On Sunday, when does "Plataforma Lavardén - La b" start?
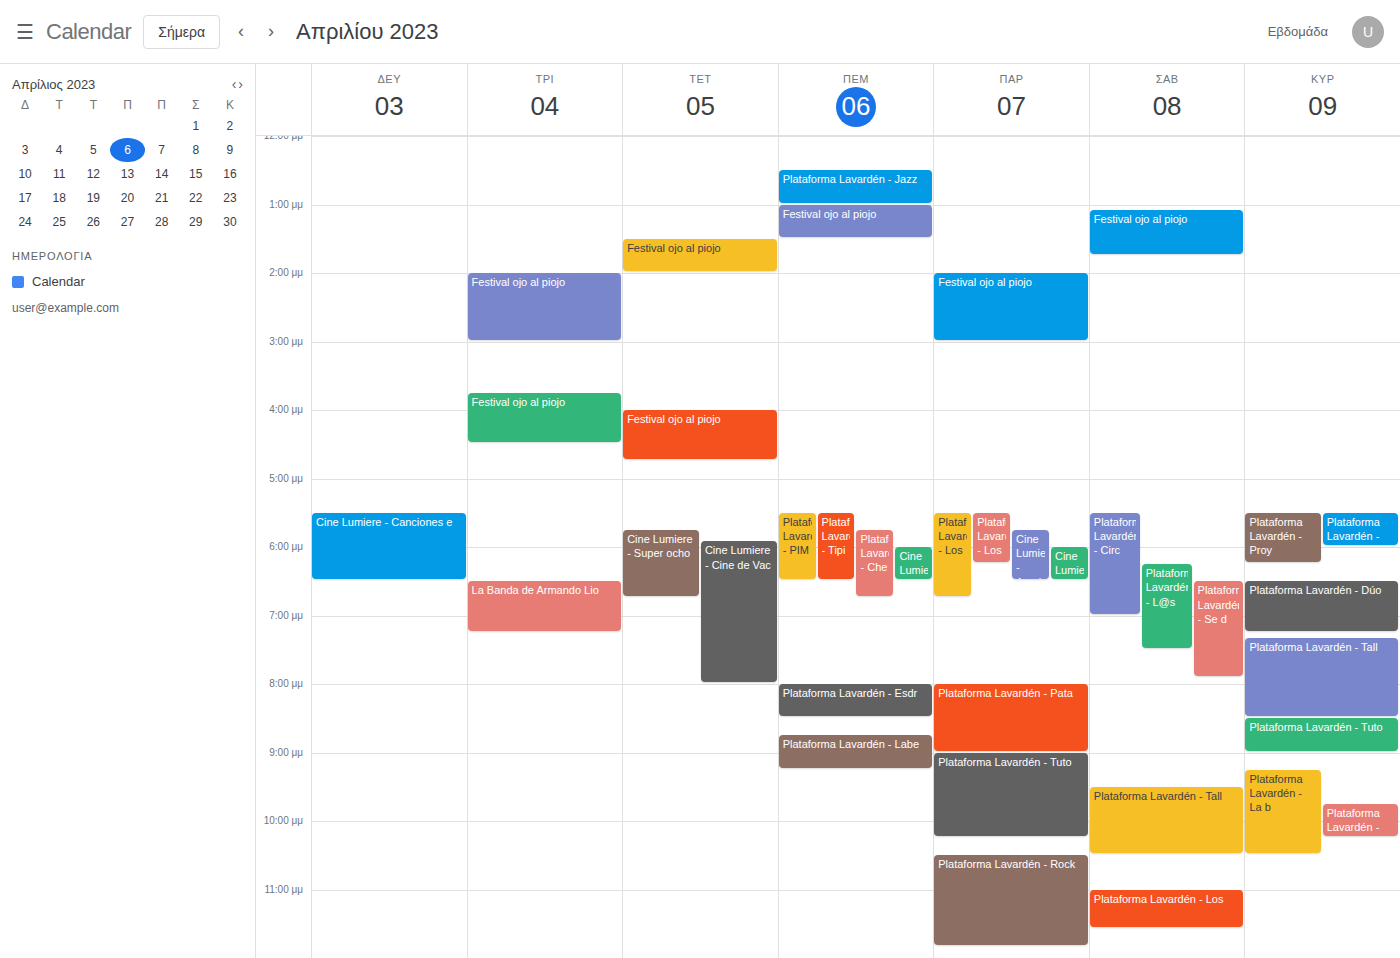
21:15